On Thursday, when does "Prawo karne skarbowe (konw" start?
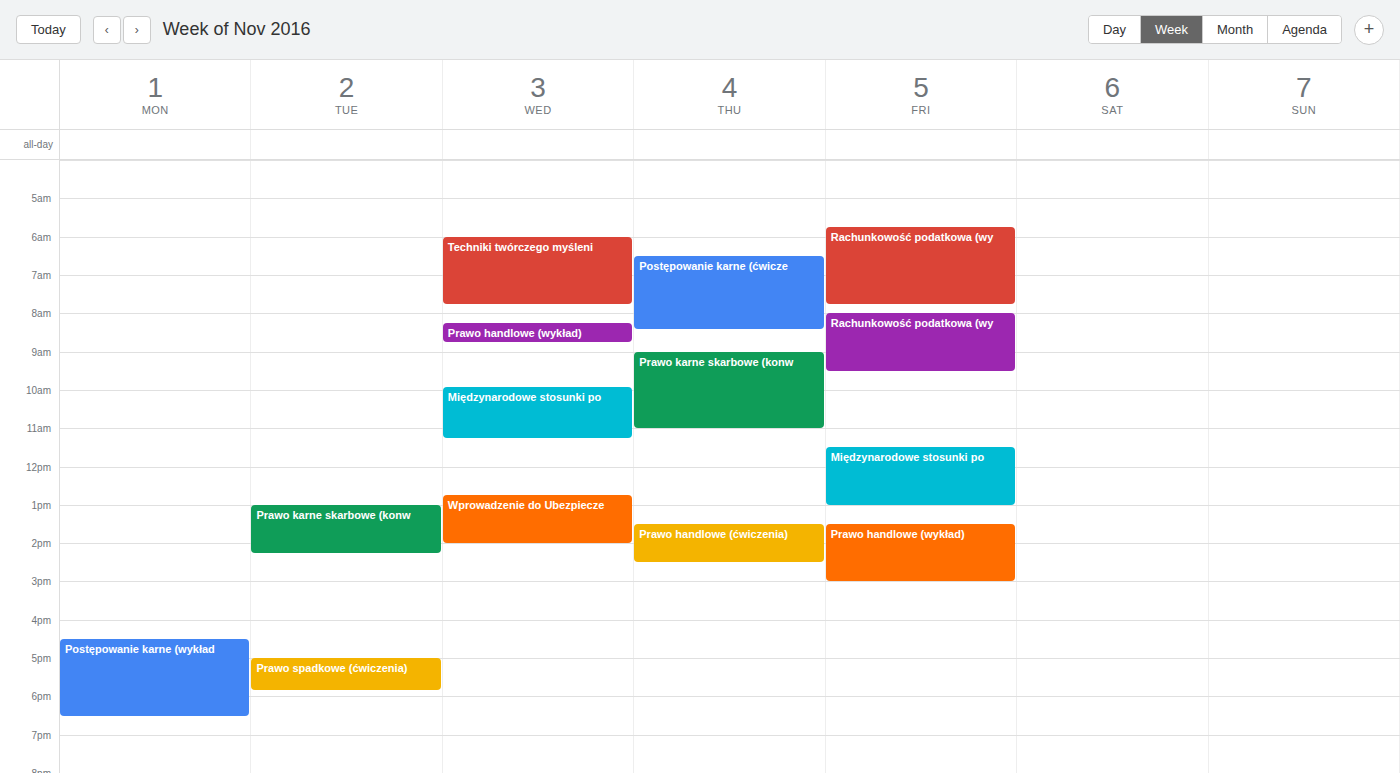
9:00 AM